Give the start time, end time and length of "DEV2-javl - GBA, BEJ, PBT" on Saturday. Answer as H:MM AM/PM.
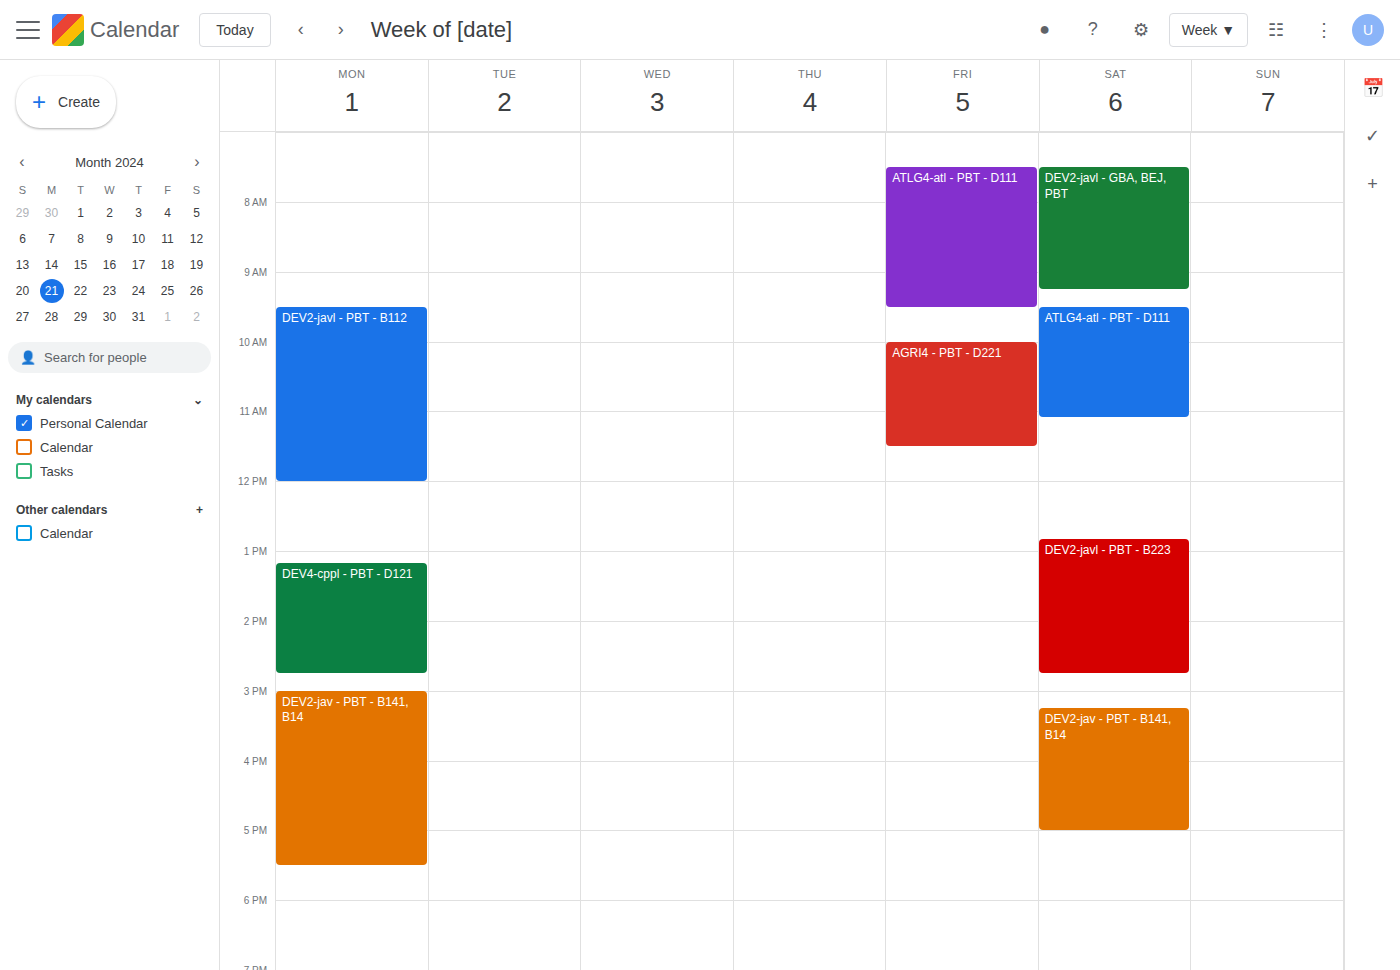
7:30 AM to 9:15 AM, 1 hour 45 minutes